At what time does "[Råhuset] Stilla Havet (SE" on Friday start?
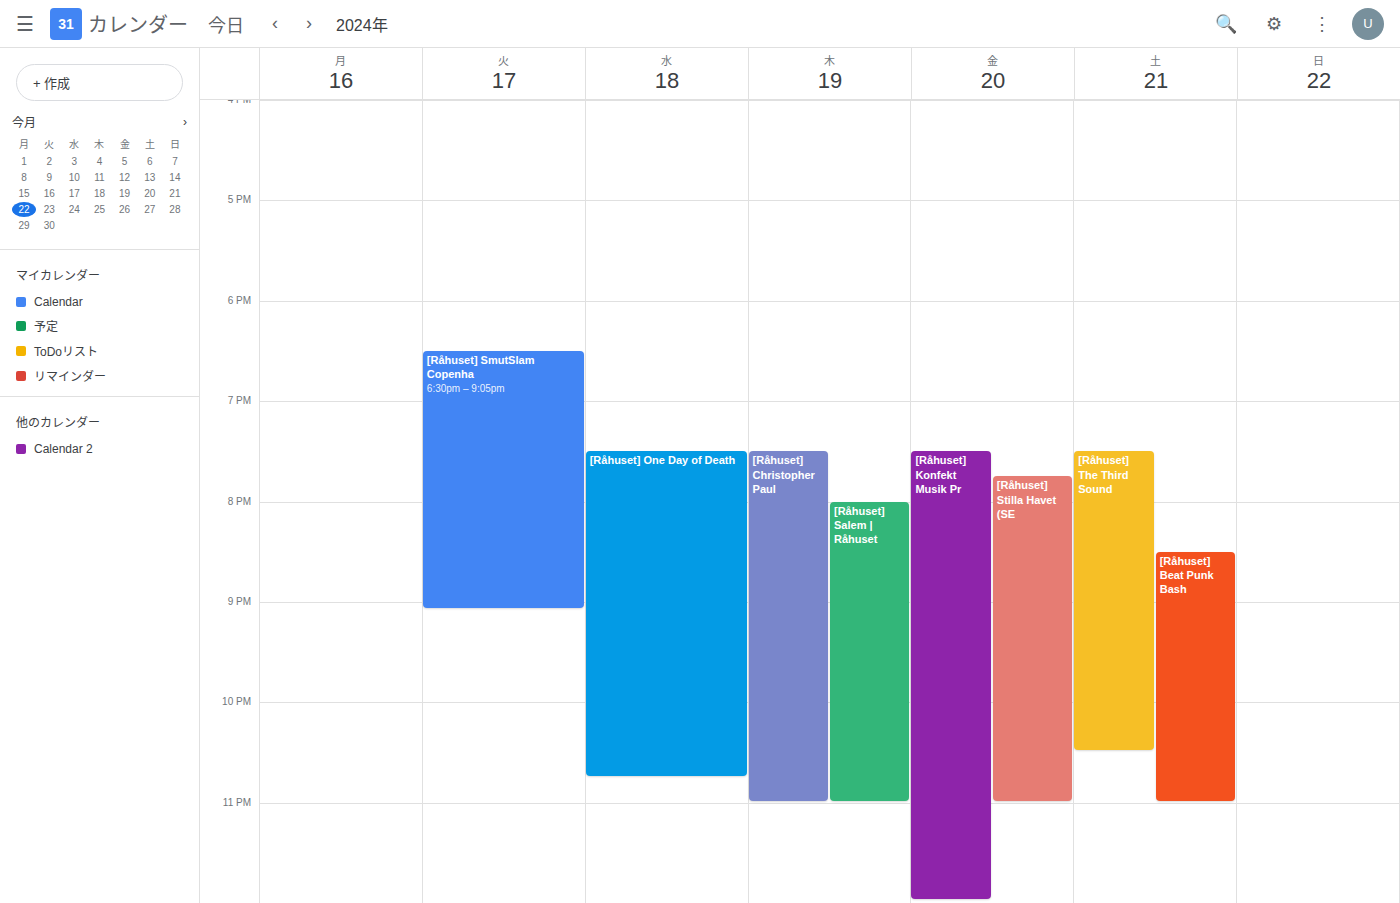
7:45 PM